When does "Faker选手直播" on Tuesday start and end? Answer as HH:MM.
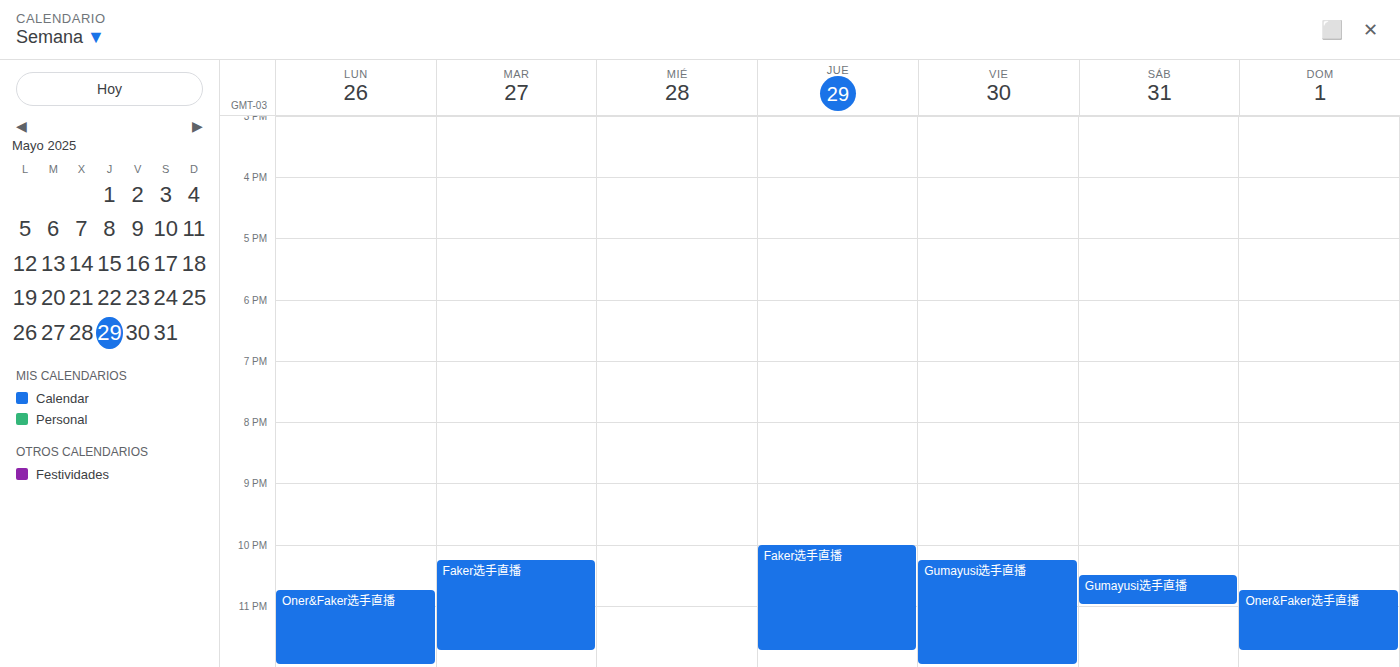
22:15 to 23:45